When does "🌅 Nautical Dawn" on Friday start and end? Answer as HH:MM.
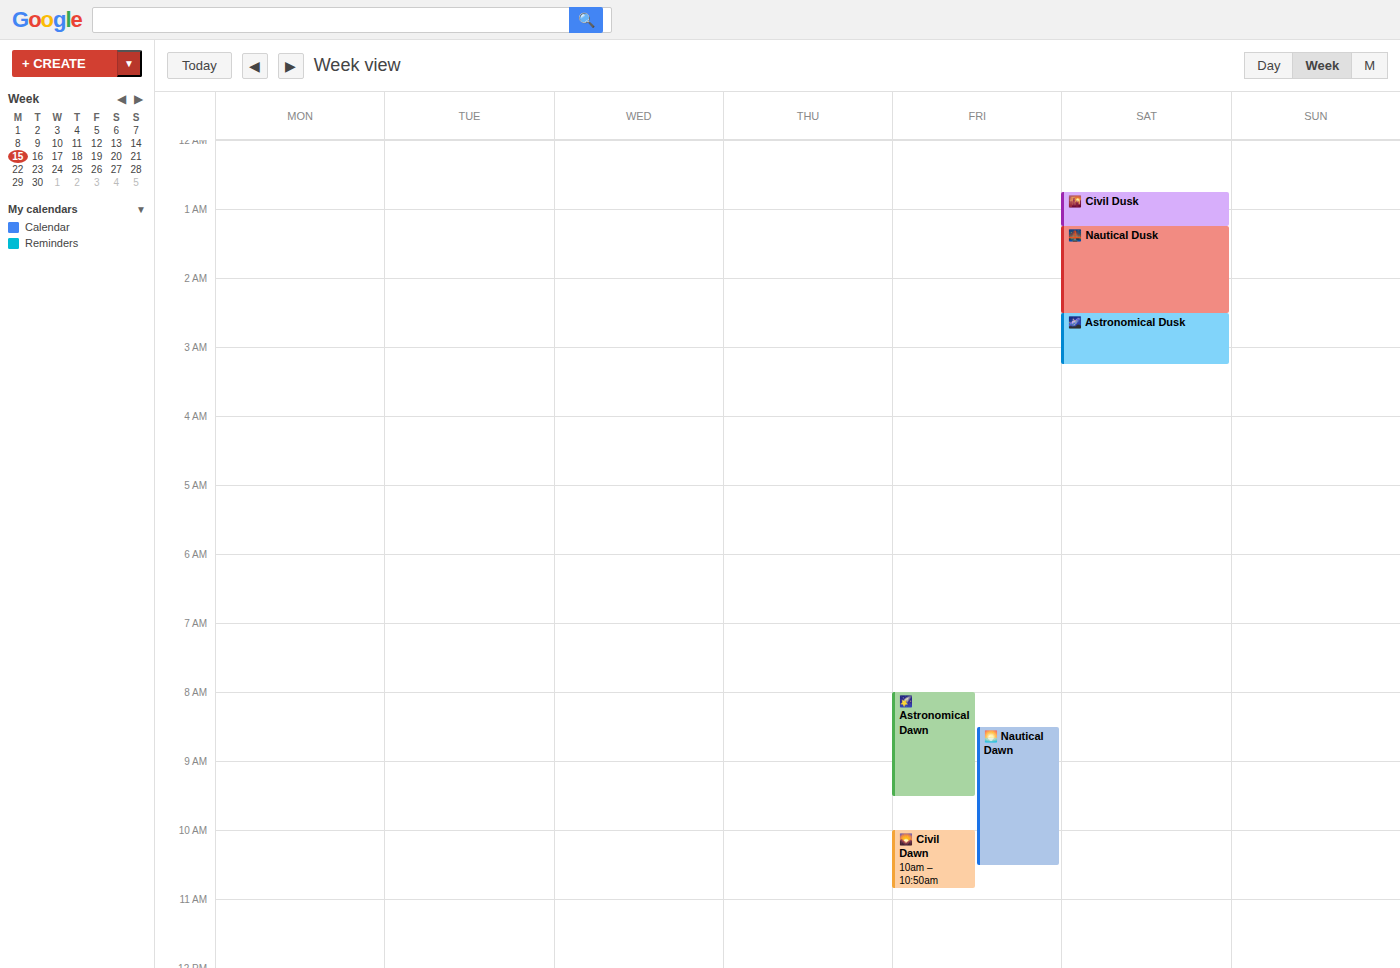
08:30 to 10:30